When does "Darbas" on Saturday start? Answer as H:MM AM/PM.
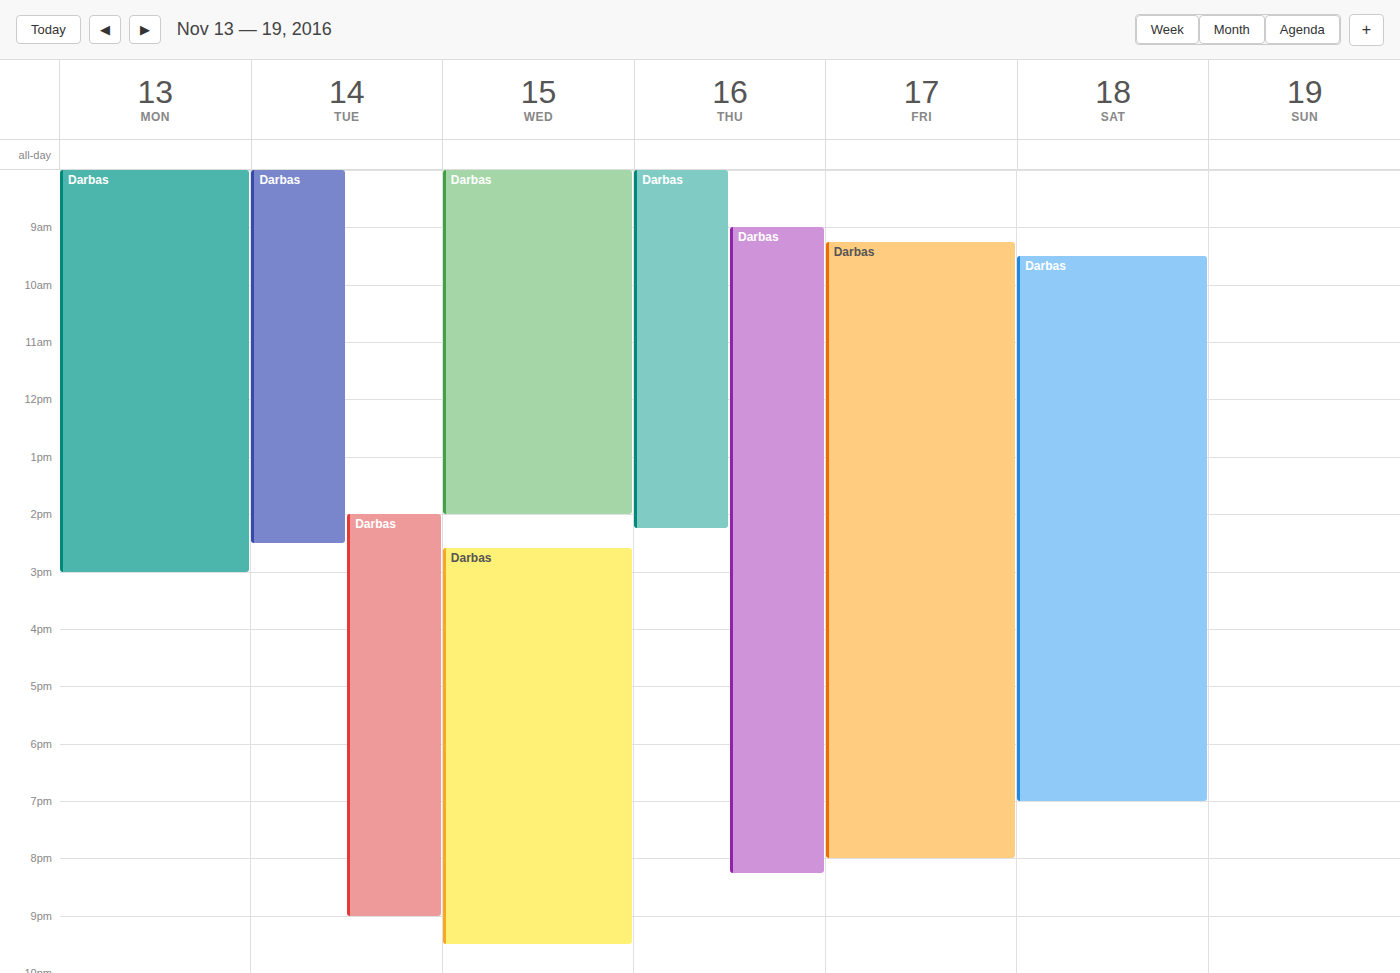
9:30 AM